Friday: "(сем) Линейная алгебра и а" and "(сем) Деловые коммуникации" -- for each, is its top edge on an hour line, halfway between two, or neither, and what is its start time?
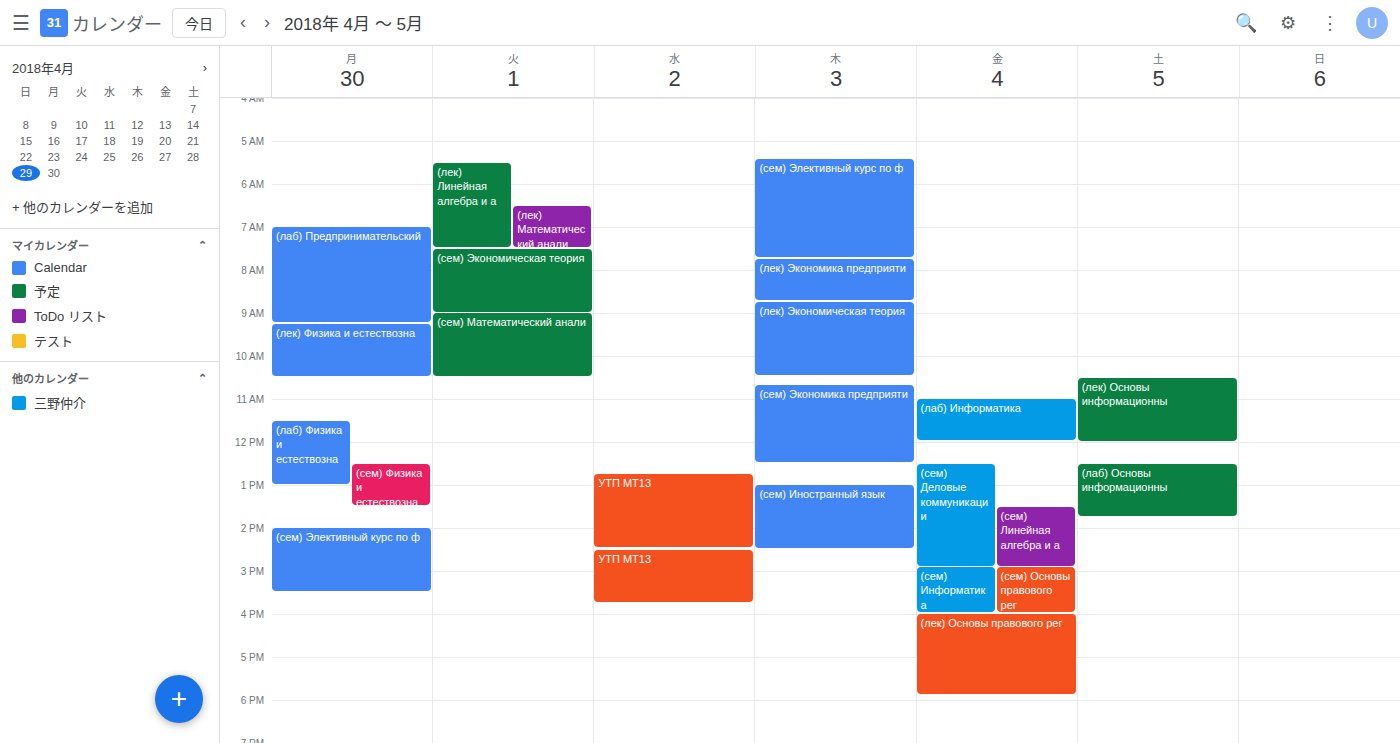
"(сем) Линейная алгебра и а": 1:30 PM, halfway between the 1 PM and 2 PM lines. "(сем) Деловые коммуникации": 12:30 PM, halfway between the 12 PM and 1 PM lines.